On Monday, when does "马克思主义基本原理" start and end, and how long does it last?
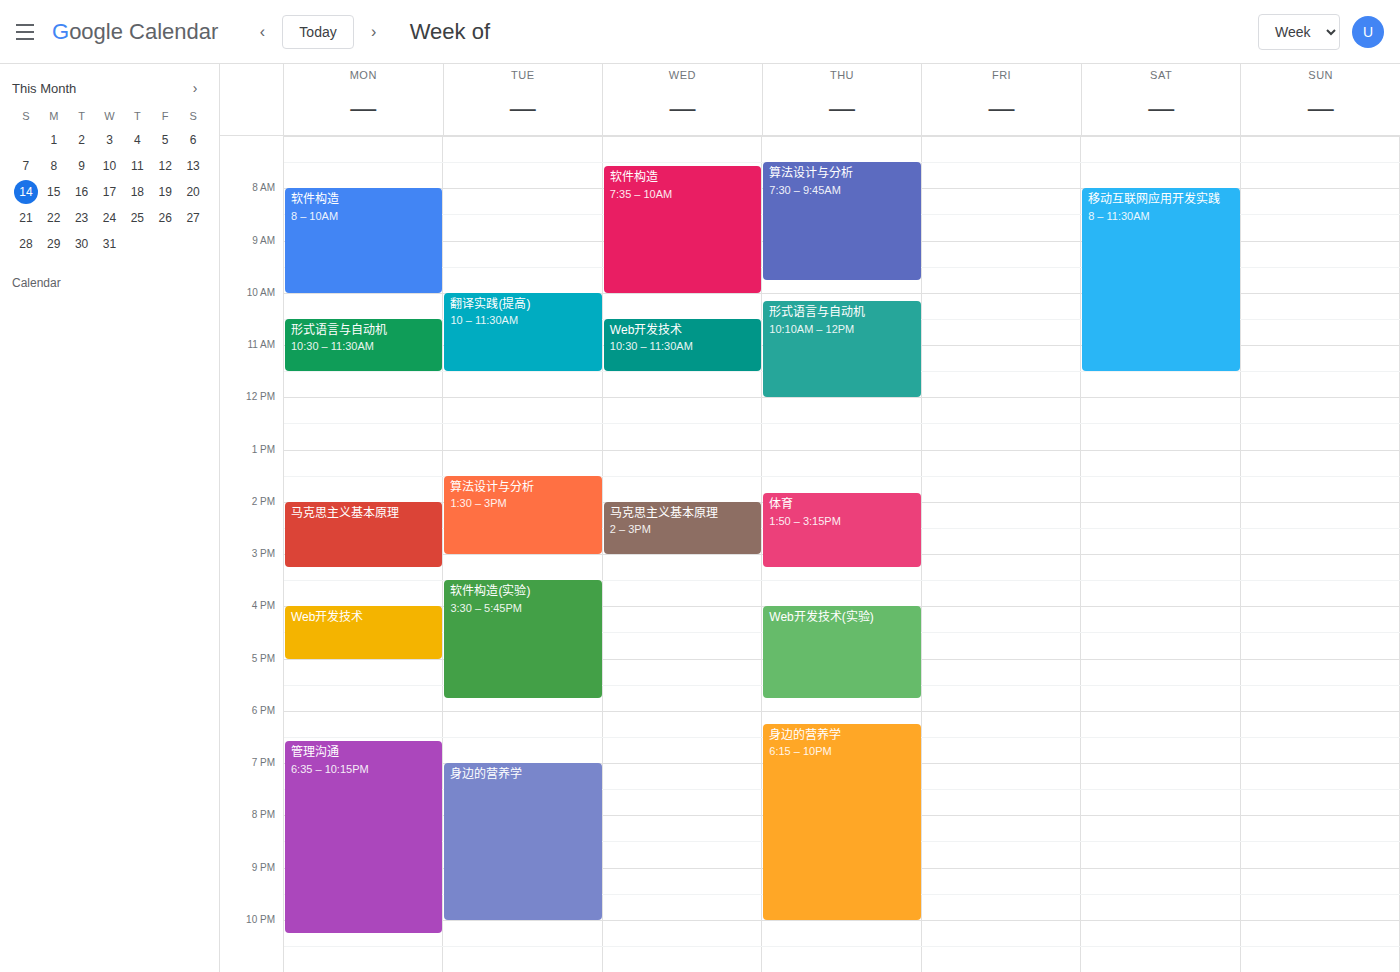
2:00 PM to 3:15 PM, 1 hour 15 minutes